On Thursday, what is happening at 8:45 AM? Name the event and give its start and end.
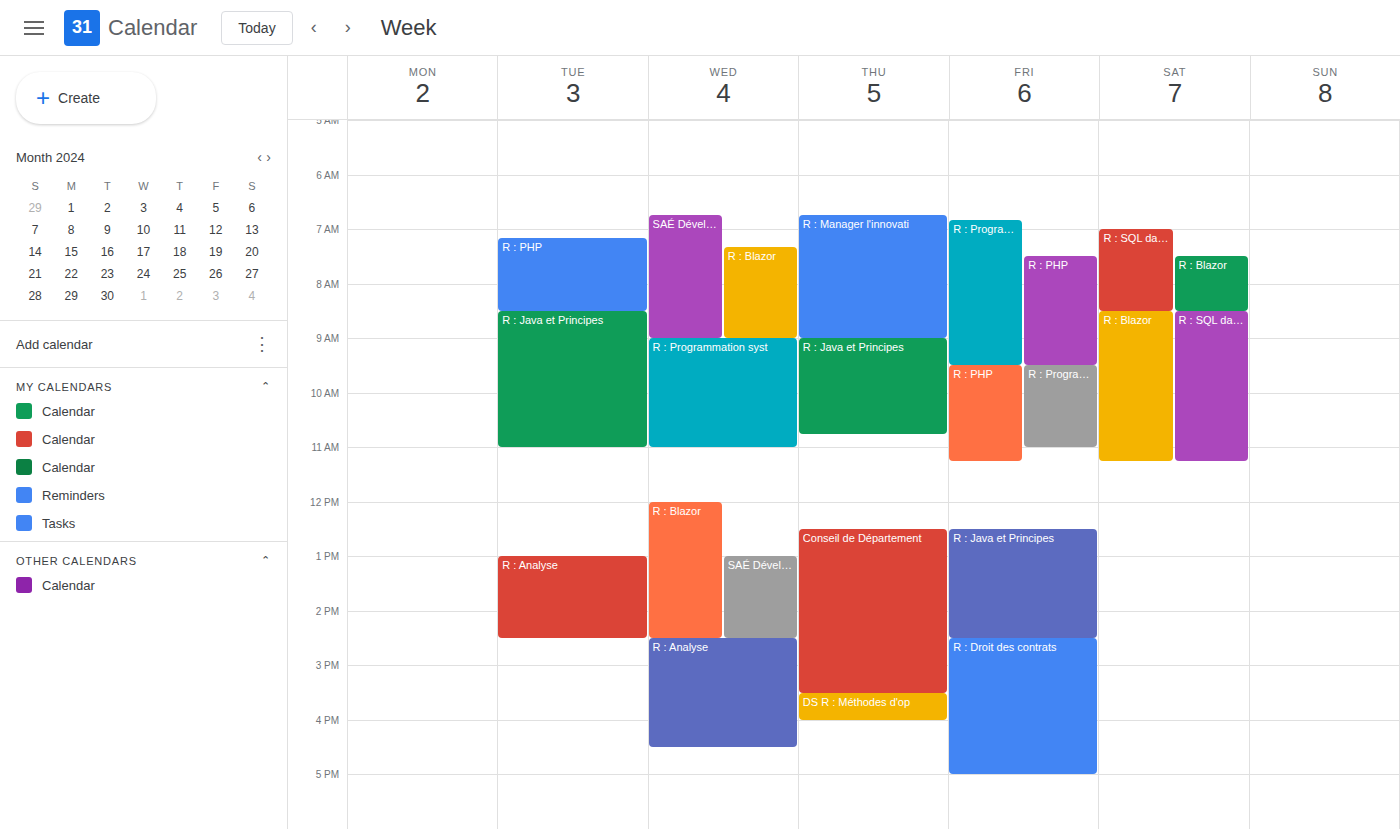
"R : Manager l'innovati", 6:45 AM to 9:00 AM